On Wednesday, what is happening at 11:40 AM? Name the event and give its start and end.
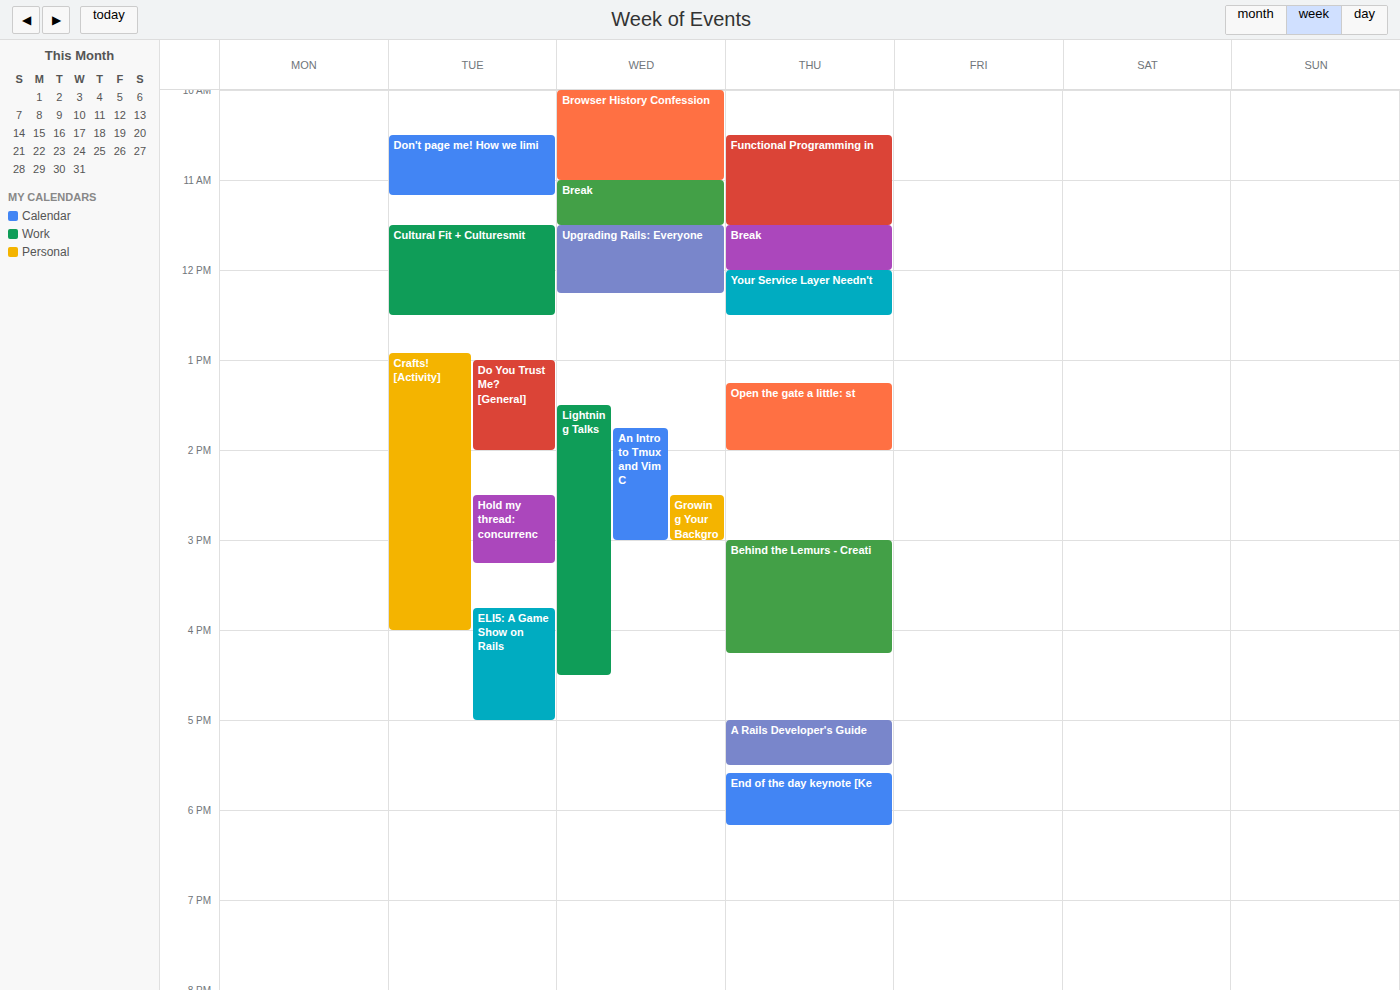
"Upgrading Rails: Everyone", 11:30 AM to 12:15 PM